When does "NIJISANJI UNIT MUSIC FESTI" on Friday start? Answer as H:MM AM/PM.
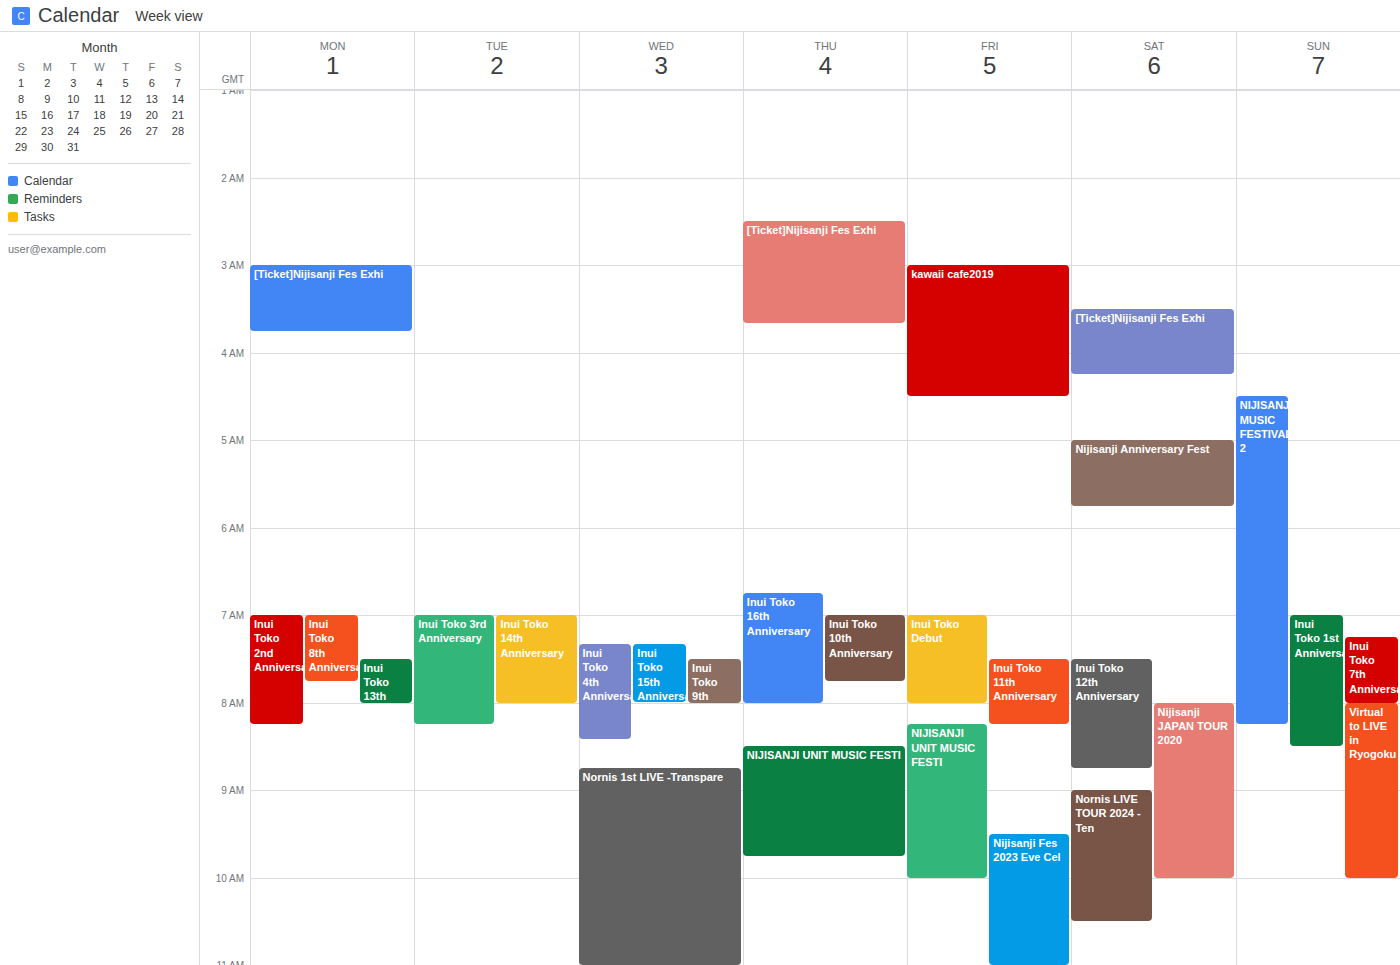
8:15 AM